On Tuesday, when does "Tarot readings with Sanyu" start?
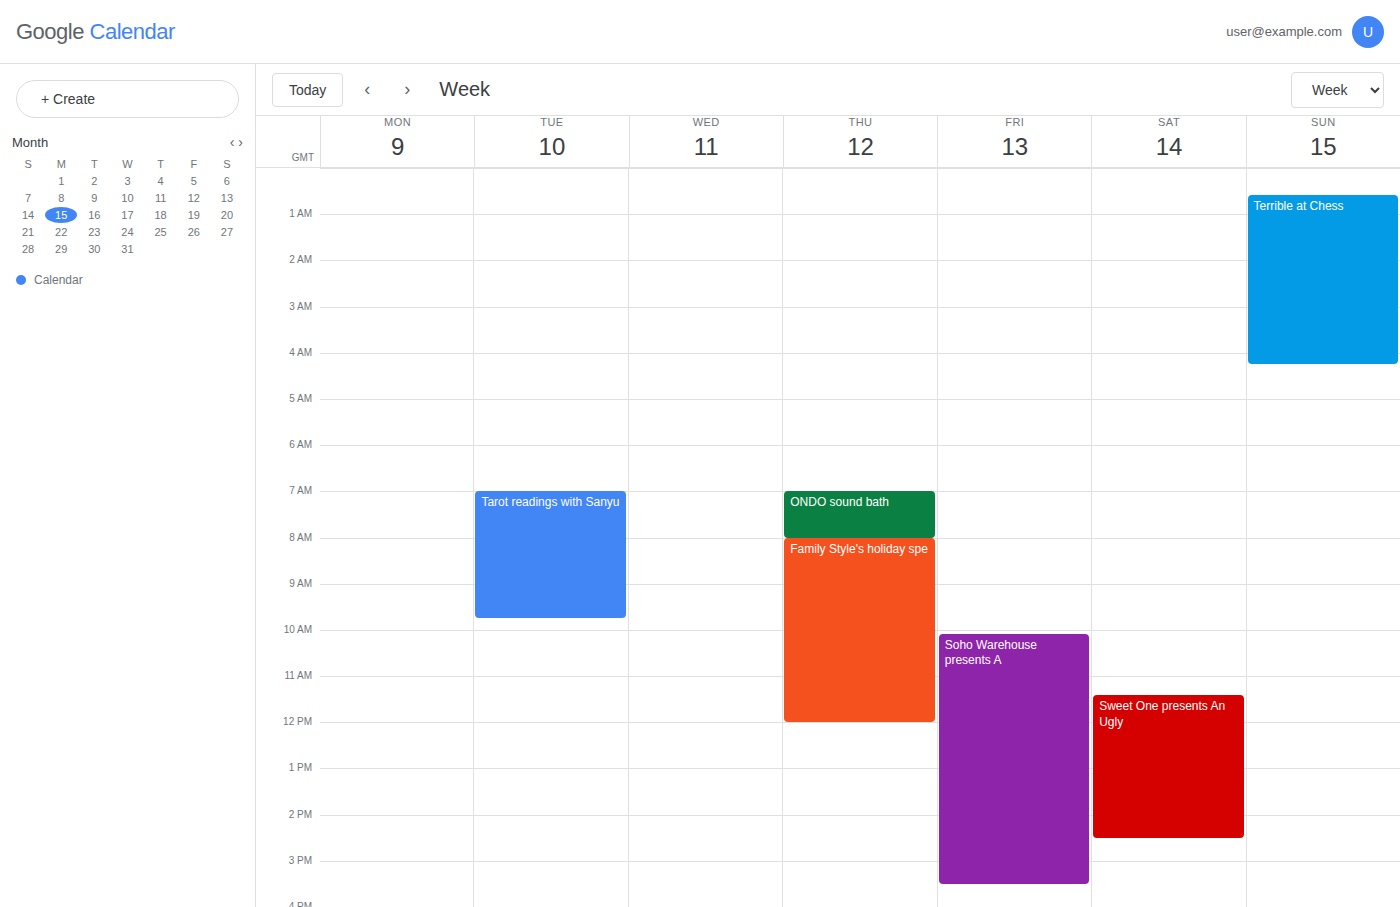
07:00